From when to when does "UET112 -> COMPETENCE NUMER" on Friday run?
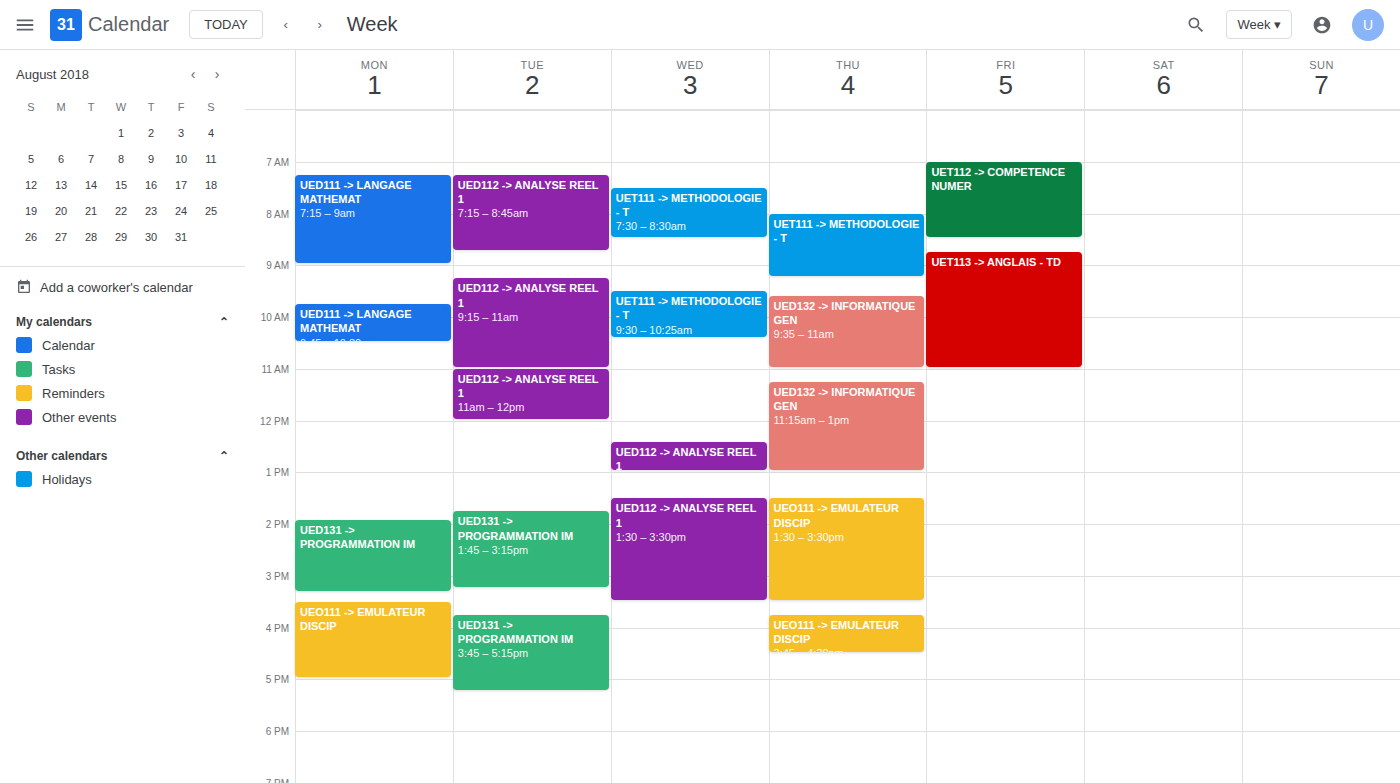
7:00 AM to 8:30 AM